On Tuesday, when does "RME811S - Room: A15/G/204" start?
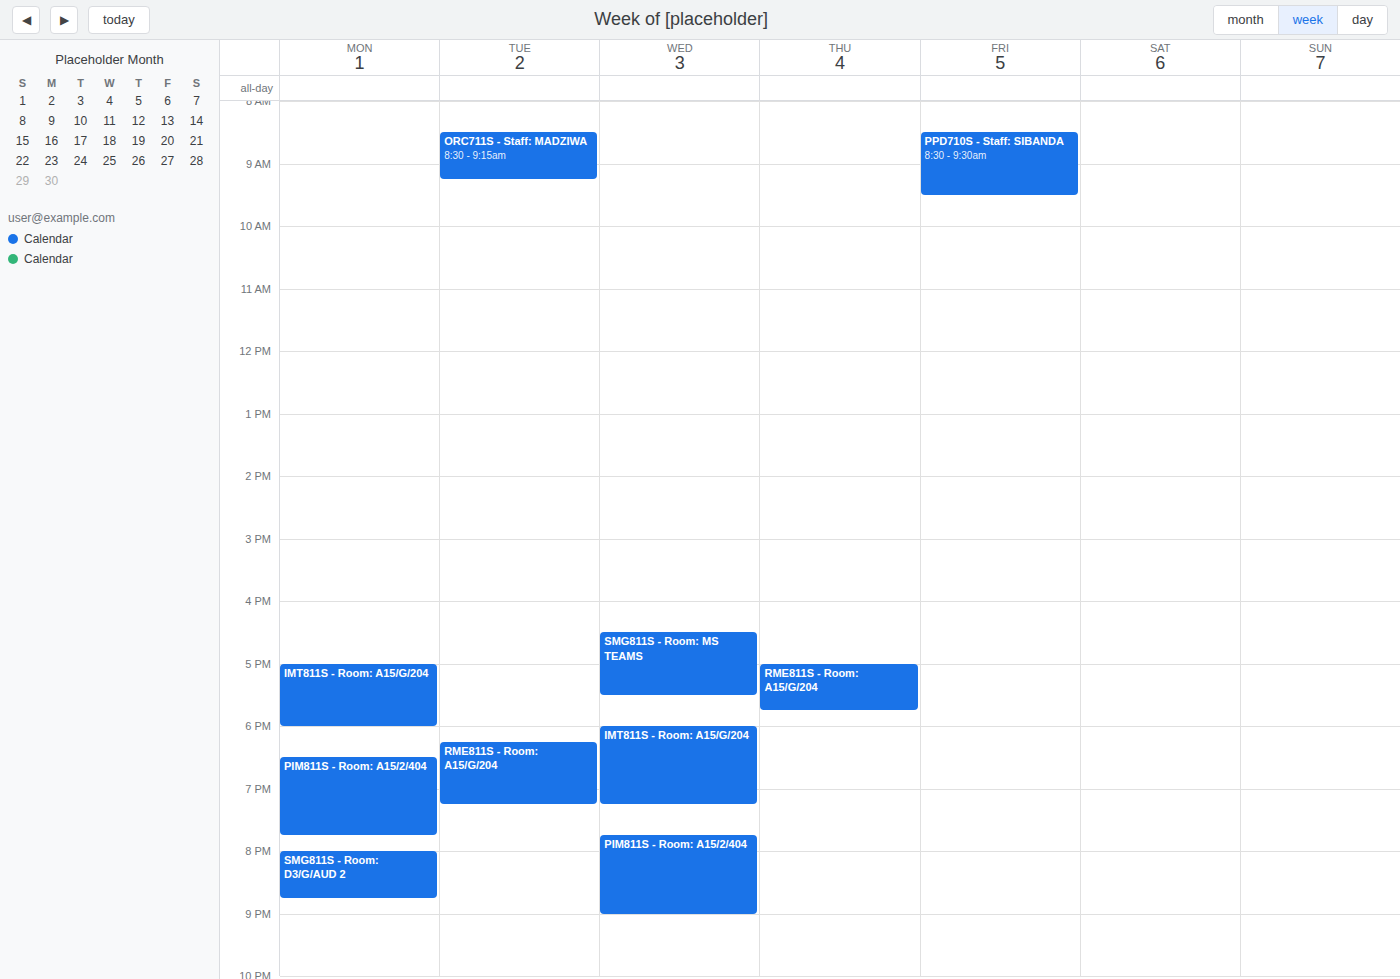
6:15 PM